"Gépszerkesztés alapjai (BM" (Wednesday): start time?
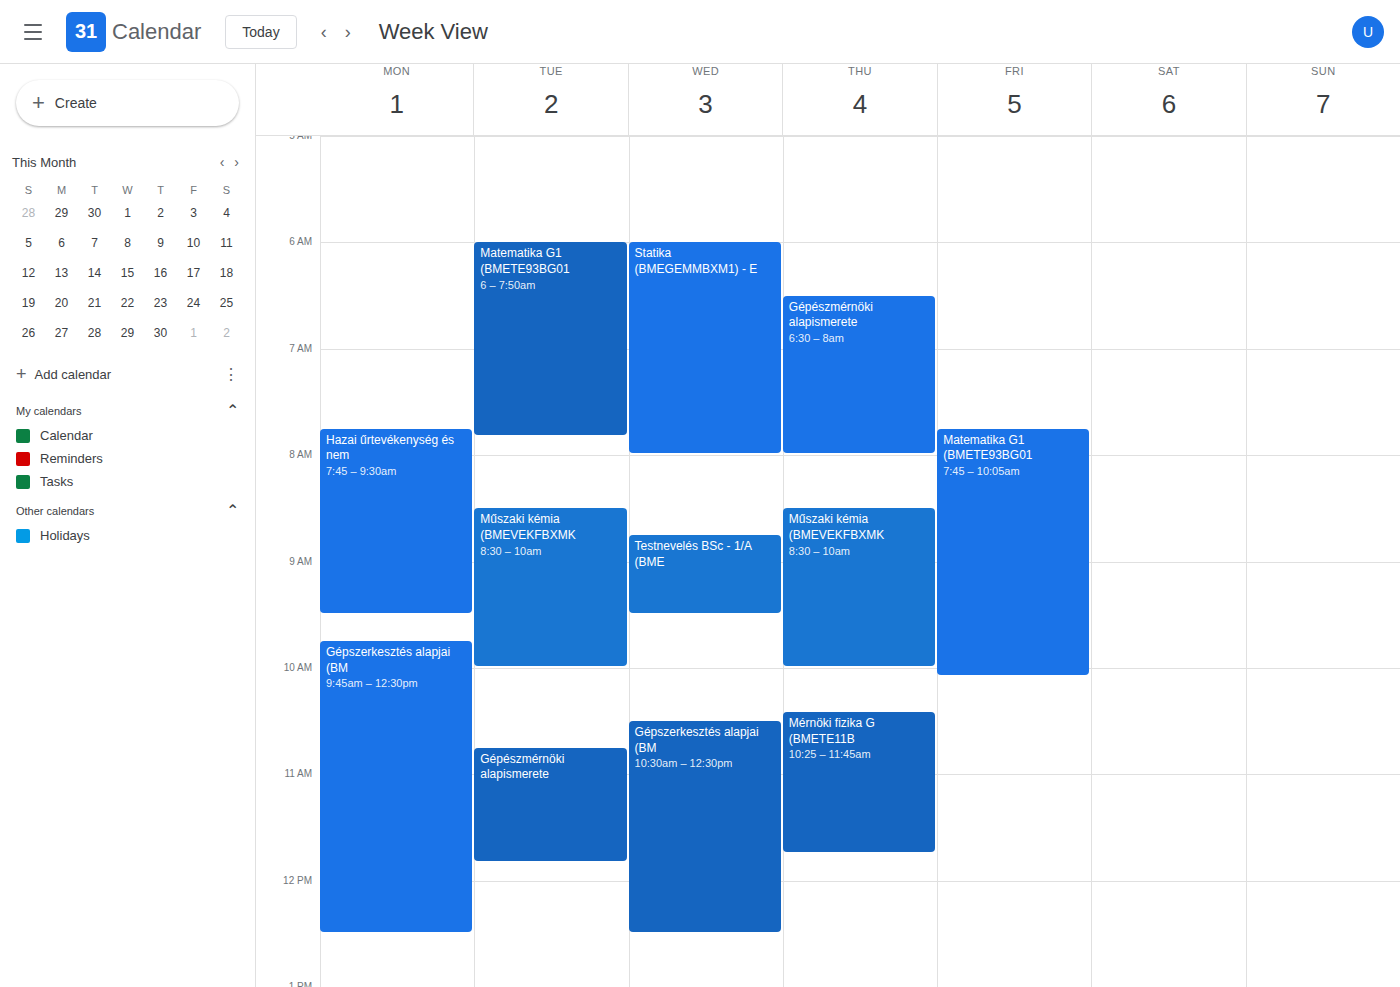
10:30 AM